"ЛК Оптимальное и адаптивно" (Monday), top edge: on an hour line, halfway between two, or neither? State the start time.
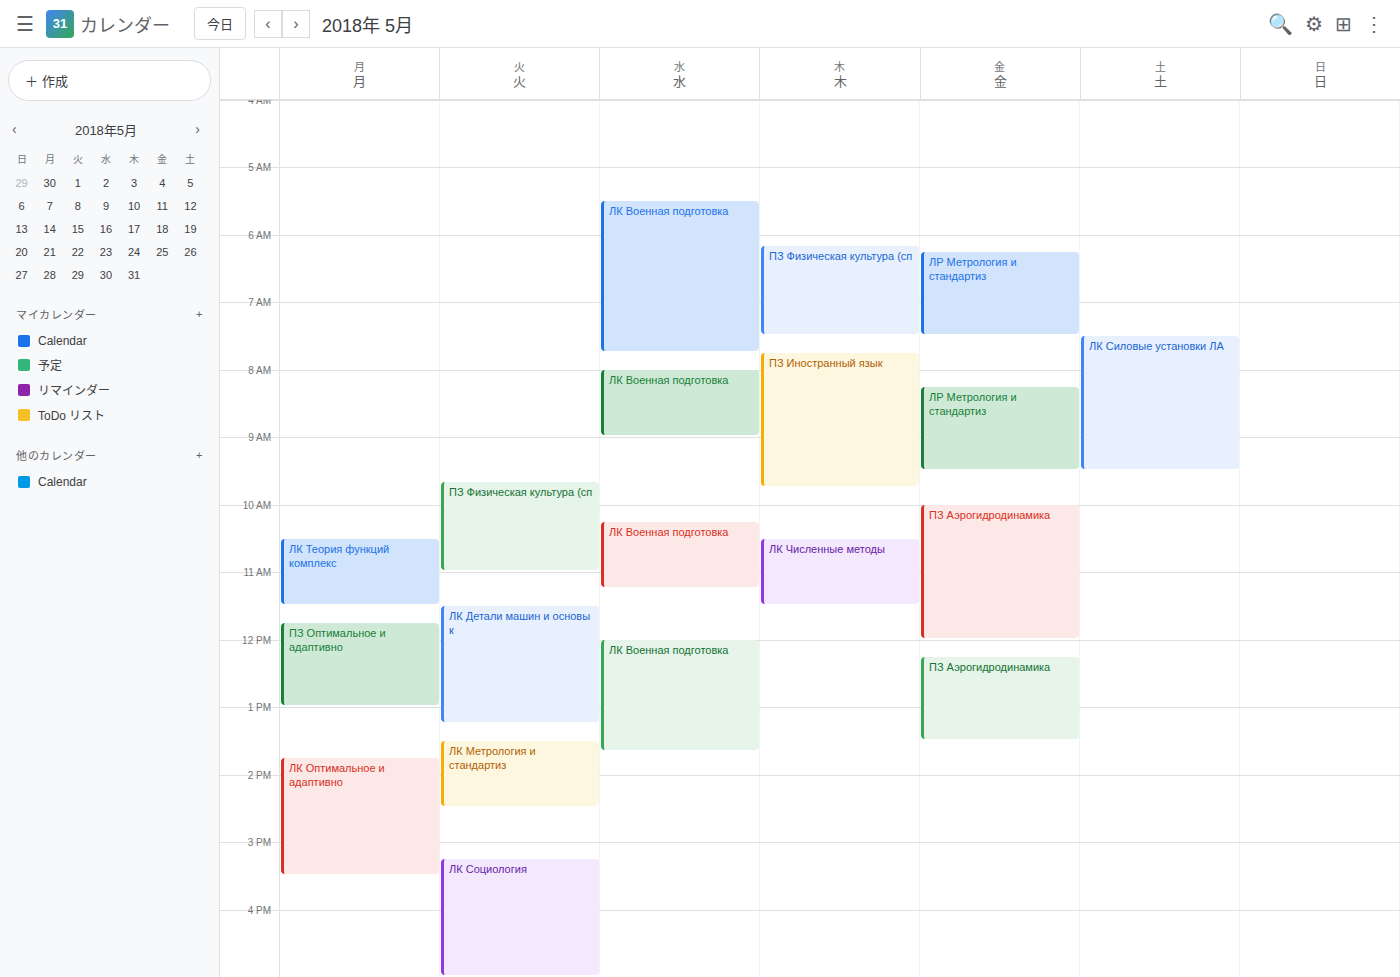
13:45 -- neither: three quarters of the way from the 13:00 line to the 14:00 line.